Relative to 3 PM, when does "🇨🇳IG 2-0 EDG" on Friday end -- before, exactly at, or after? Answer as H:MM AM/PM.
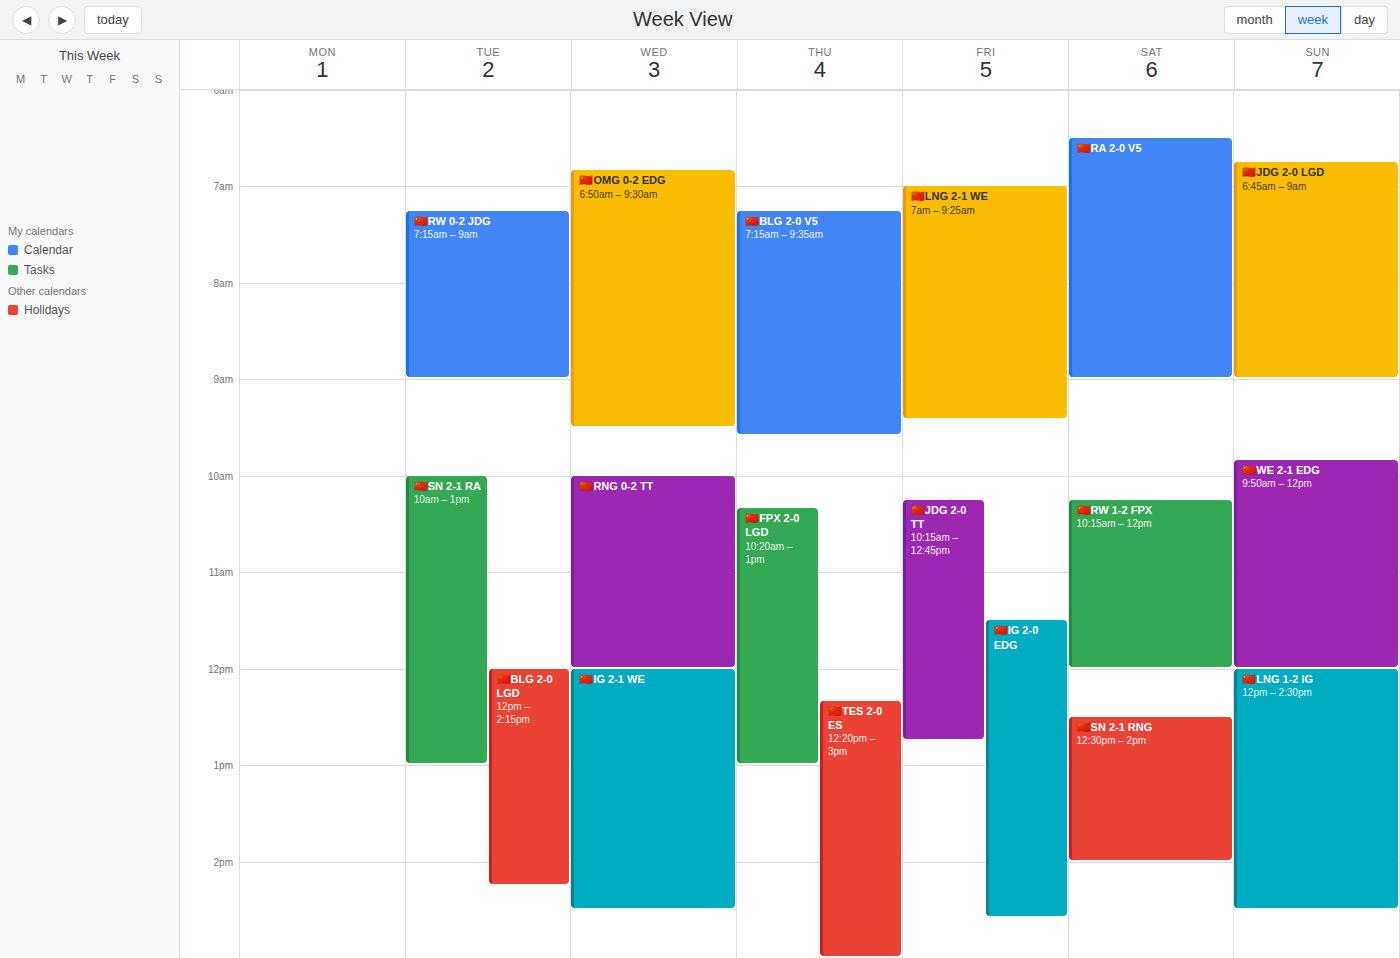
2:35 PM -- before 3 PM, 25 minutes above the 3 PM line.